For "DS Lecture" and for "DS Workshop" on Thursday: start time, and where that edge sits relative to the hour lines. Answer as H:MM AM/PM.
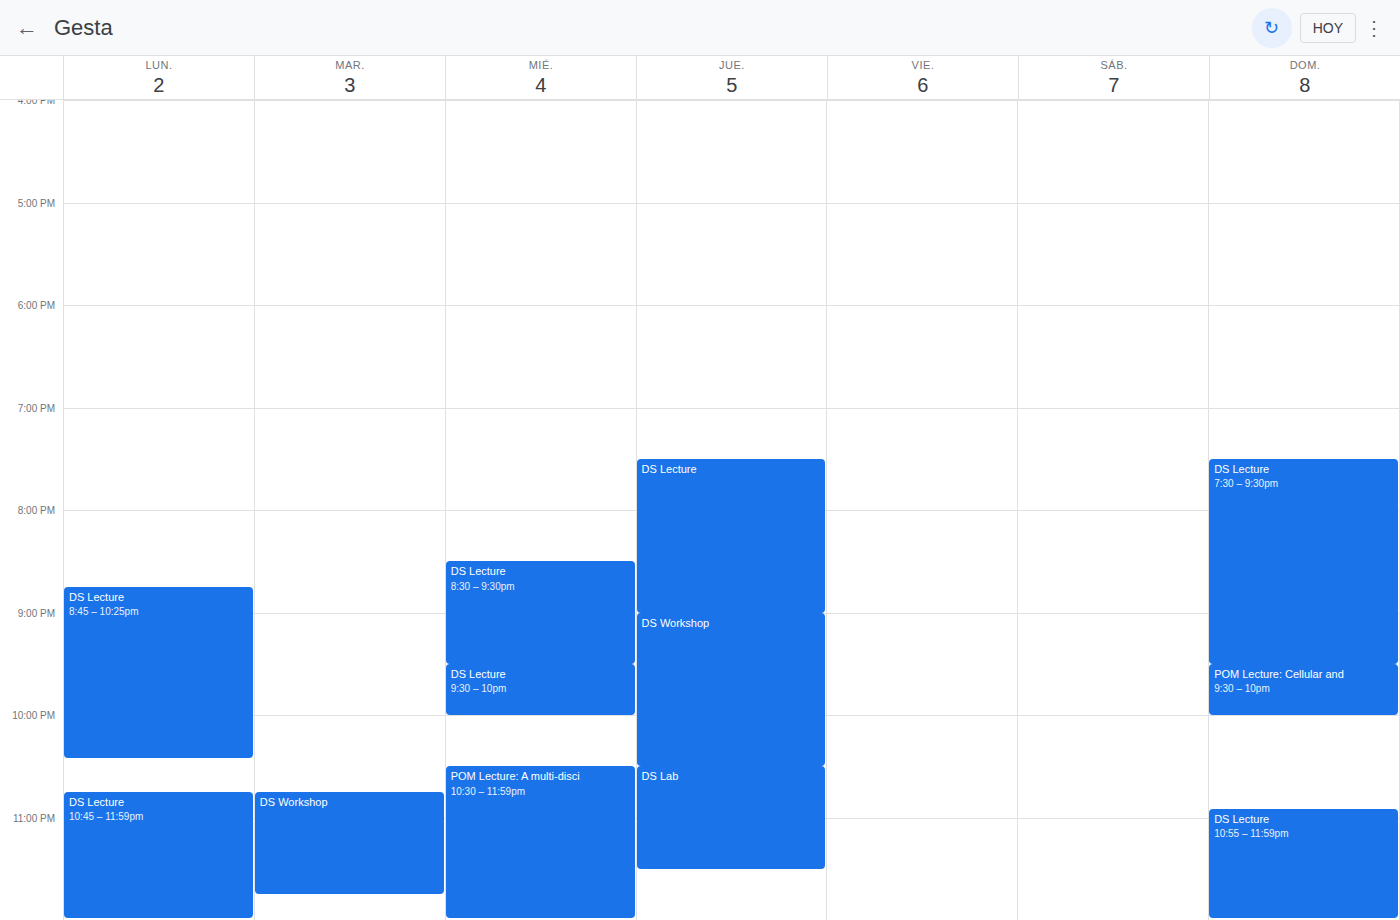
"DS Lecture": 7:30 PM, halfway between the 7 PM and 8 PM lines. "DS Workshop": 9:00 PM, exactly on the 9 PM line.